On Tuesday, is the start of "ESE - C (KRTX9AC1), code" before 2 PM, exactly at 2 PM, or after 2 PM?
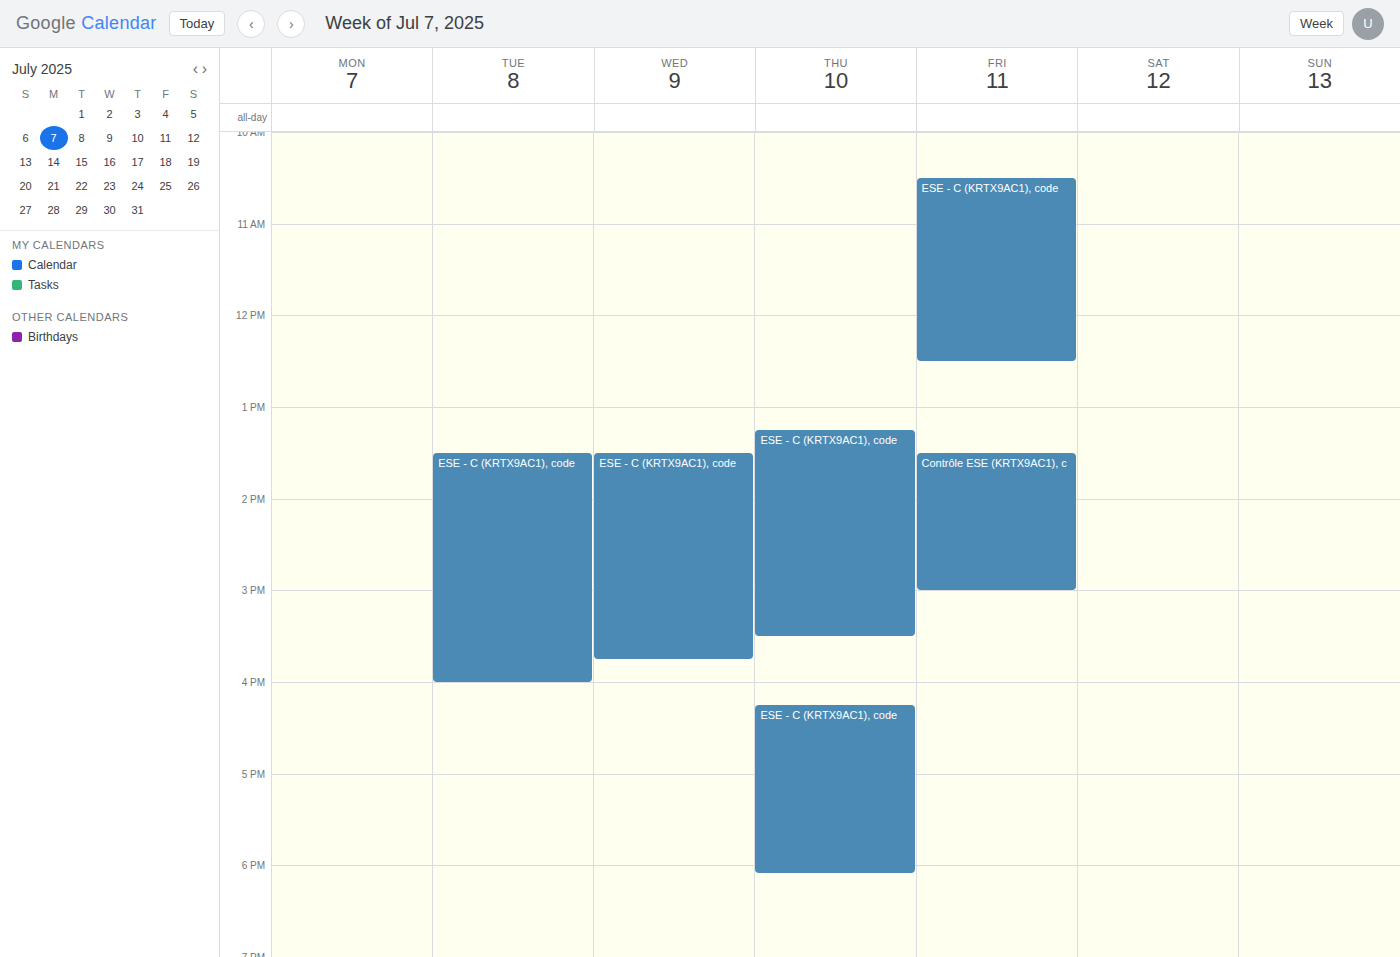
1:30 PM -- before 2 PM, 30 minutes above the 2 PM line.